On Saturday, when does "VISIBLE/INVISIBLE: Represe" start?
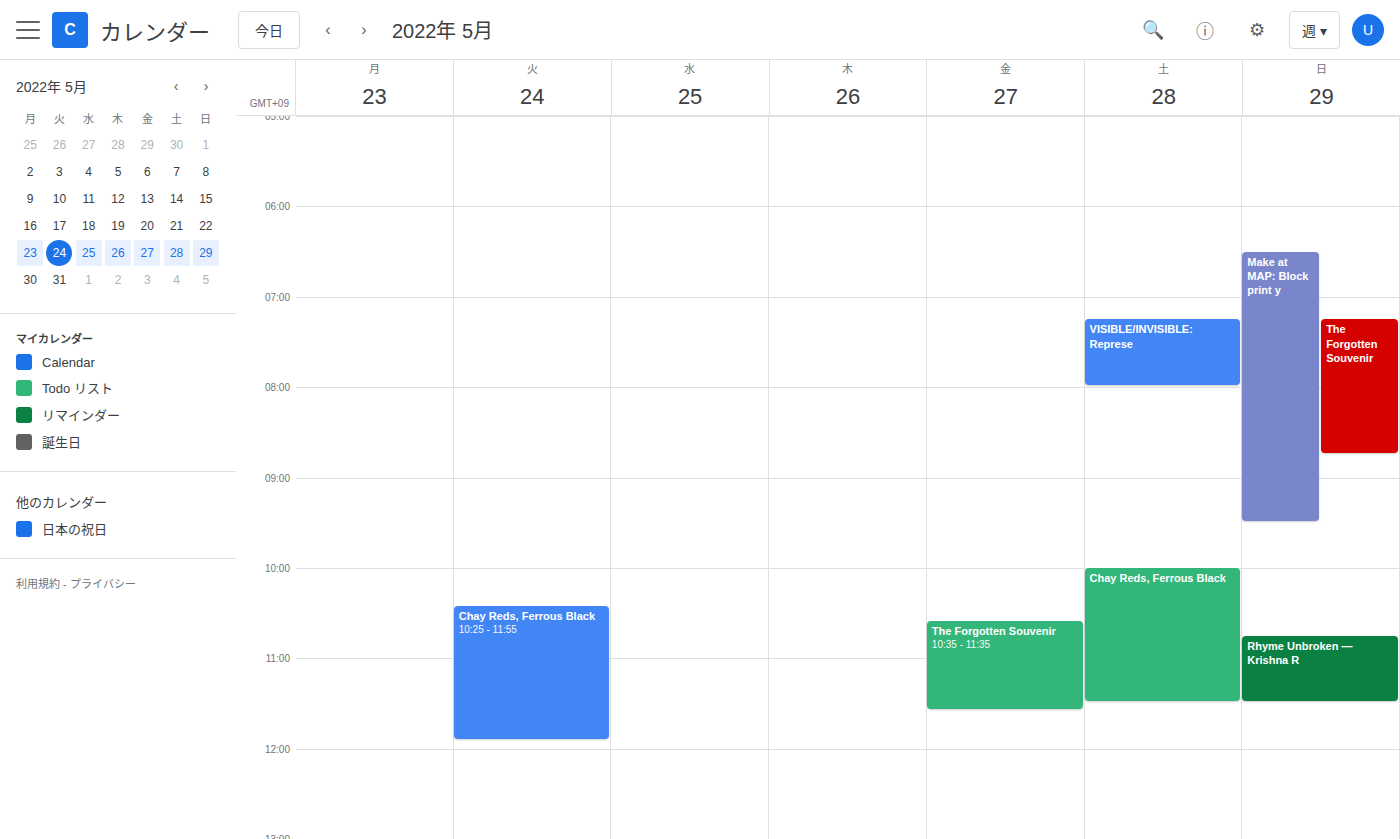
7:15 AM